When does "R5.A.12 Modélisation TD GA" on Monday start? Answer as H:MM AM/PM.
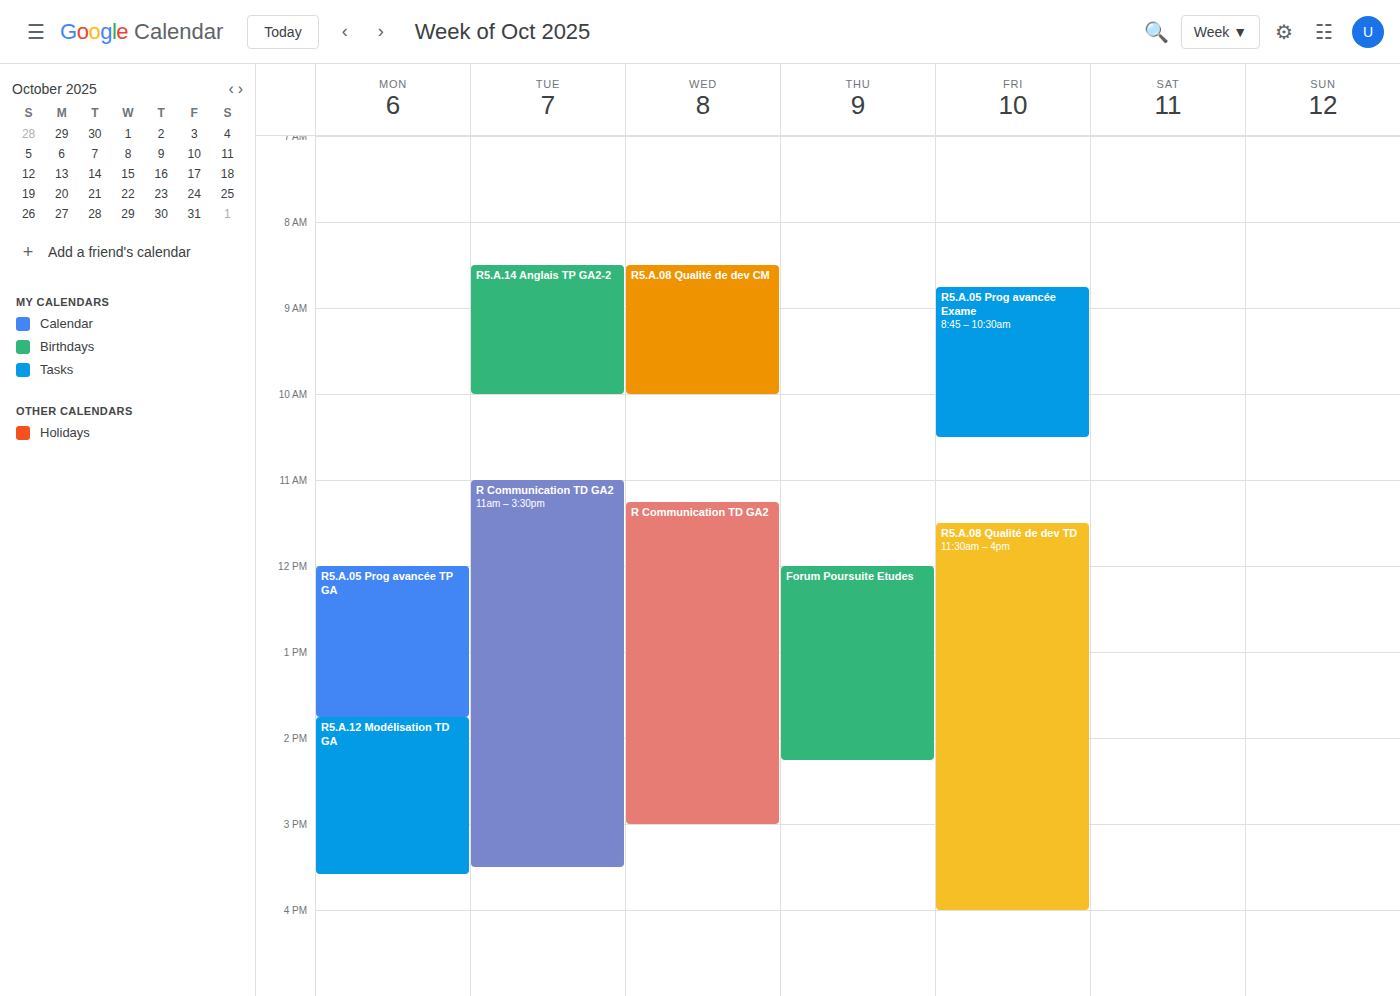
1:45 PM